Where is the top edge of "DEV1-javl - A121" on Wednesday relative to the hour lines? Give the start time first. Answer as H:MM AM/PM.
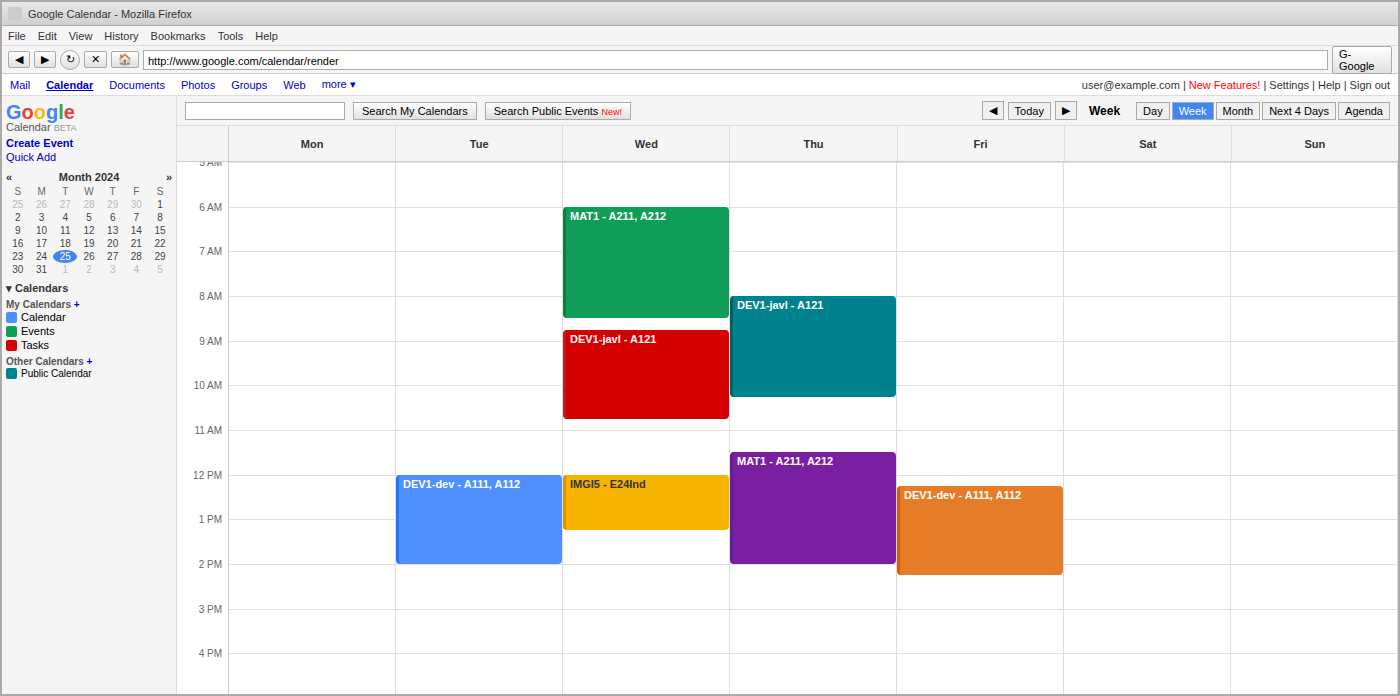
8:45 AM -- neither: three quarters of the way from the 8 AM line to the 9 AM line.